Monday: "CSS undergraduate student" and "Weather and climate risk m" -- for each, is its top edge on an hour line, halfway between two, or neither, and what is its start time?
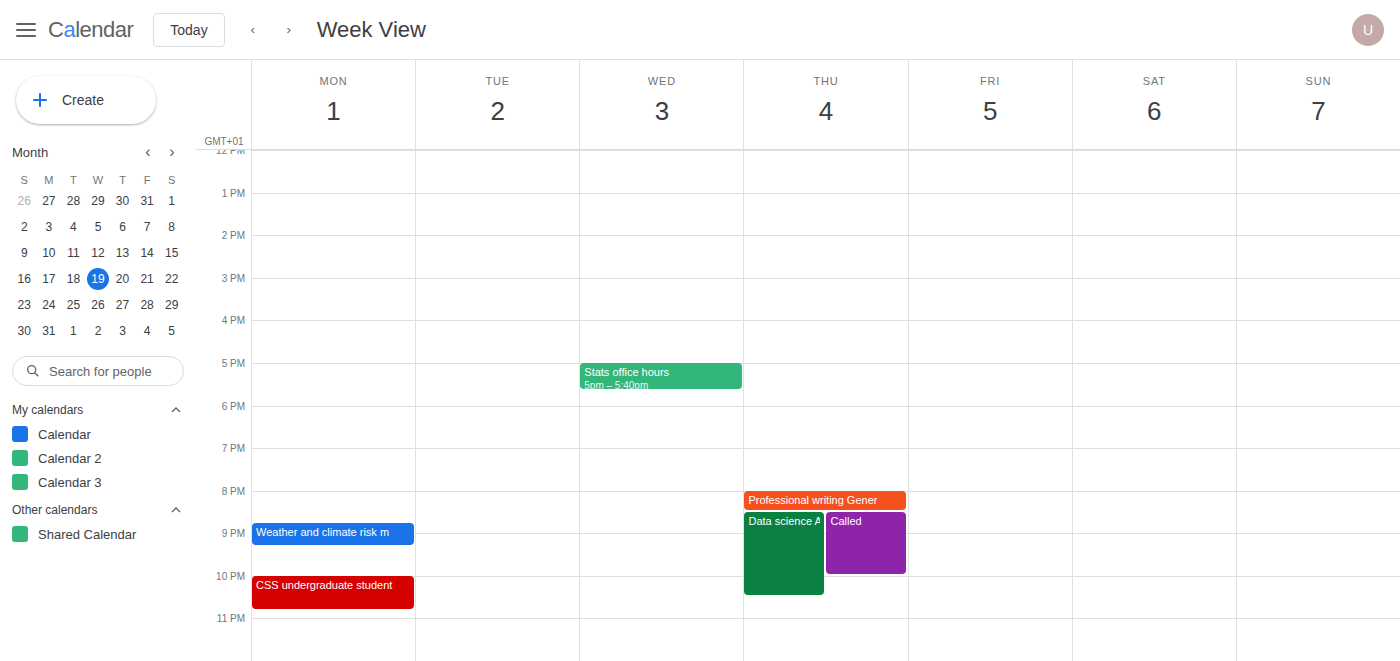
"CSS undergraduate student": 22:00, exactly on the 22:00 line. "Weather and climate risk m": 20:45, neither: three quarters of the way from the 20:00 line to the 21:00 line.